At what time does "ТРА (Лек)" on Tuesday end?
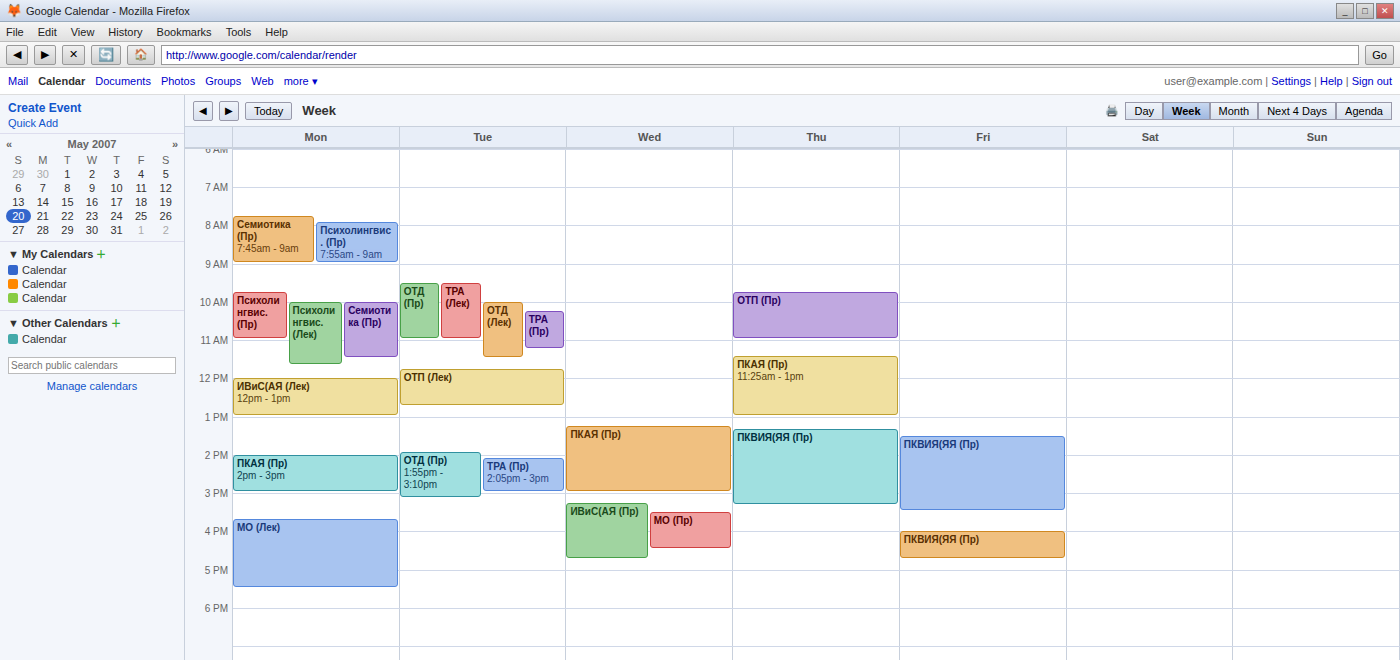
11:00 AM